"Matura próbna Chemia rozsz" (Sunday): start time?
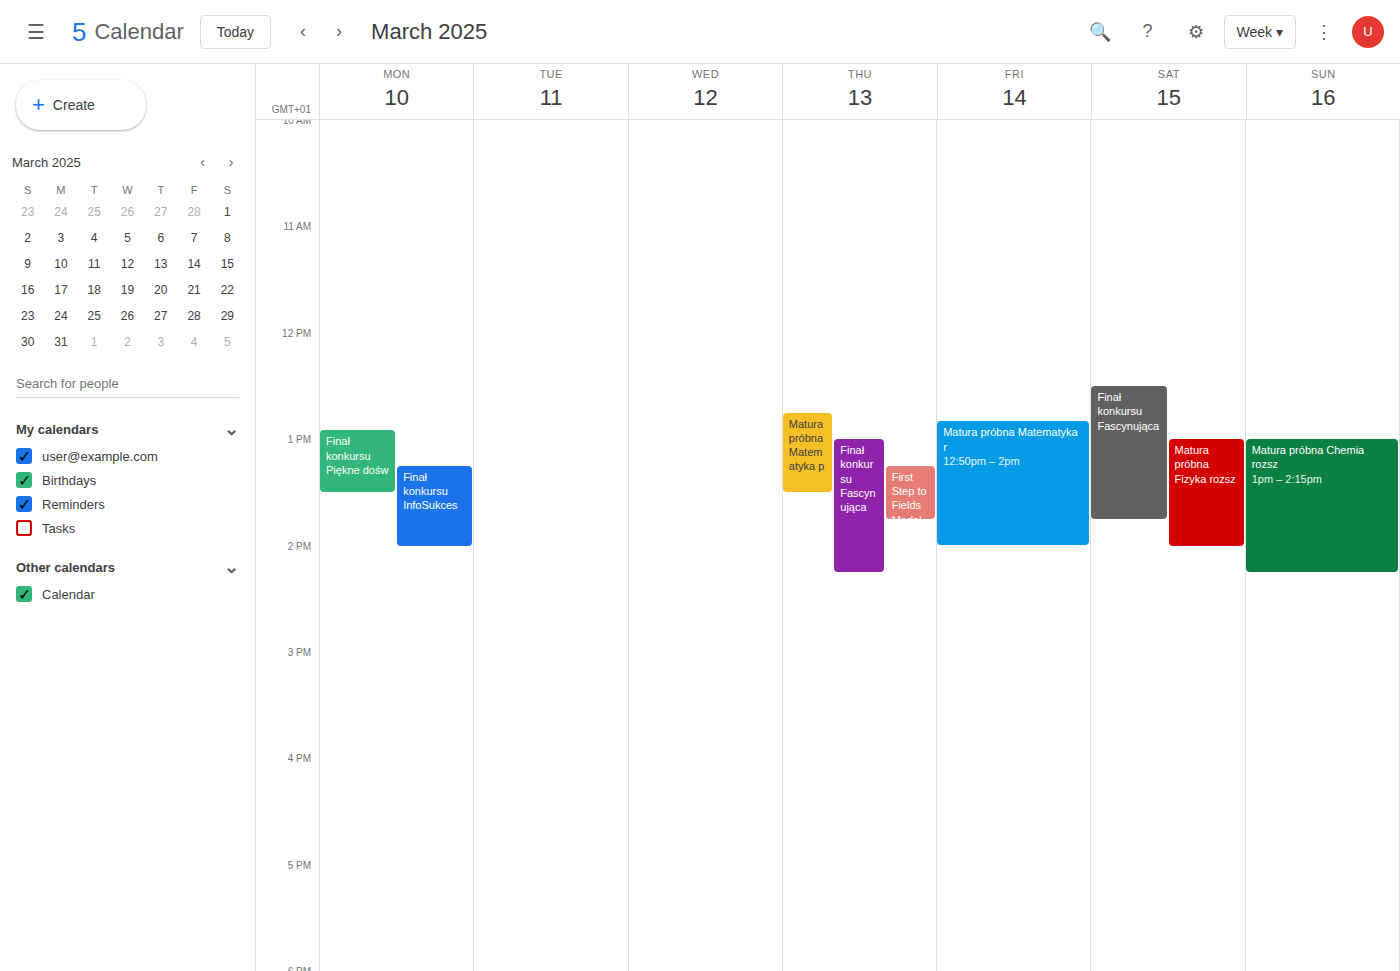
13:00